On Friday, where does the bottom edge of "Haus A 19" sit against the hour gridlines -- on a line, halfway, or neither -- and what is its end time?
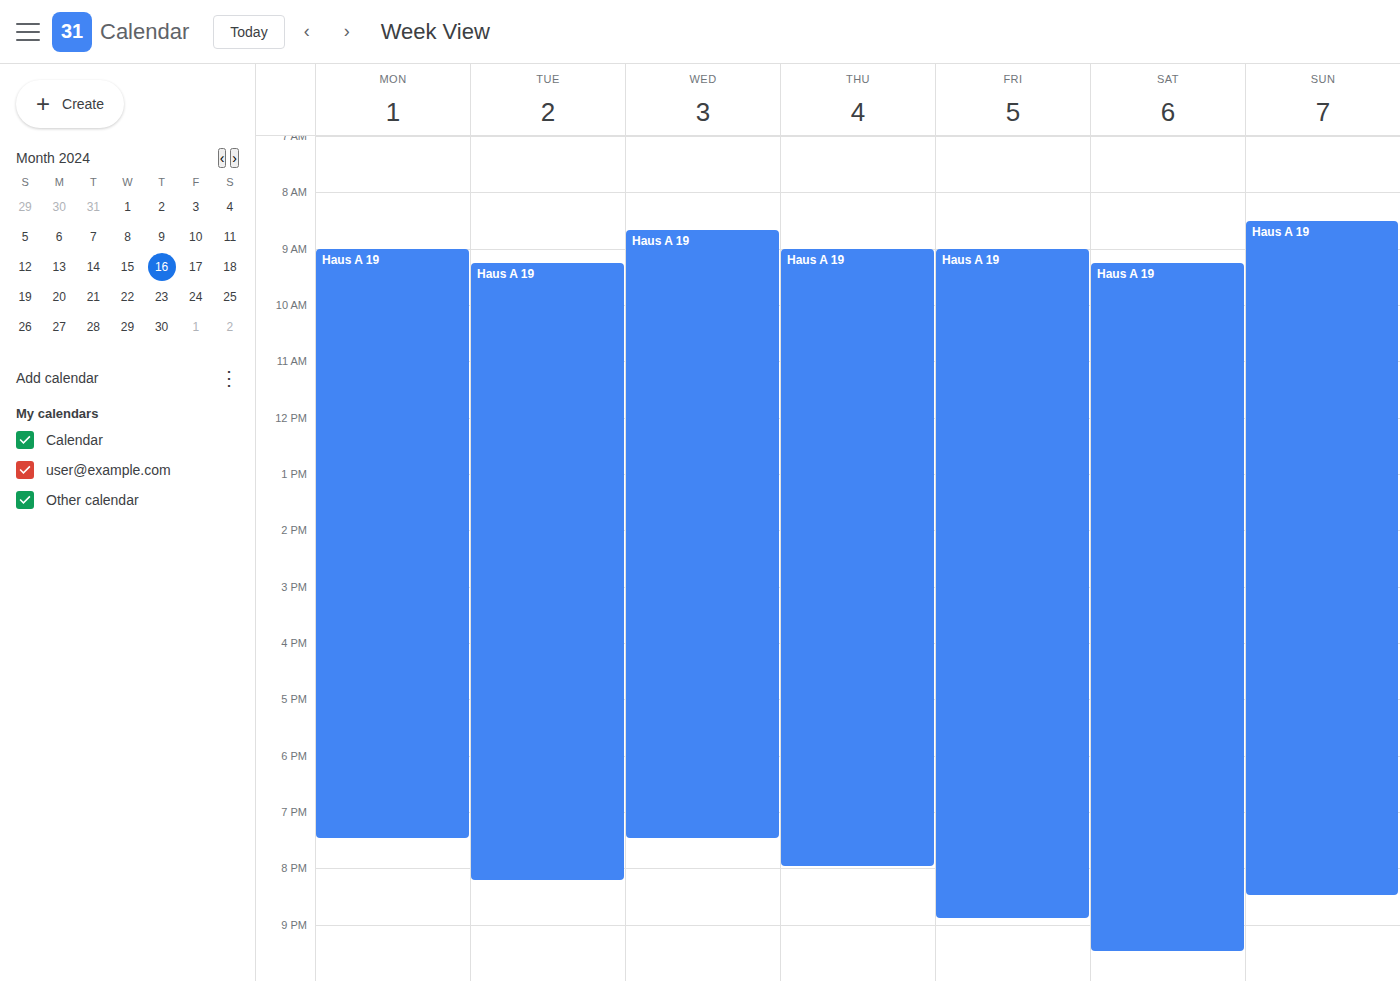
8:55 PM -- neither: 55 minutes below the 8 PM line and 5 minutes above the 9 PM line.